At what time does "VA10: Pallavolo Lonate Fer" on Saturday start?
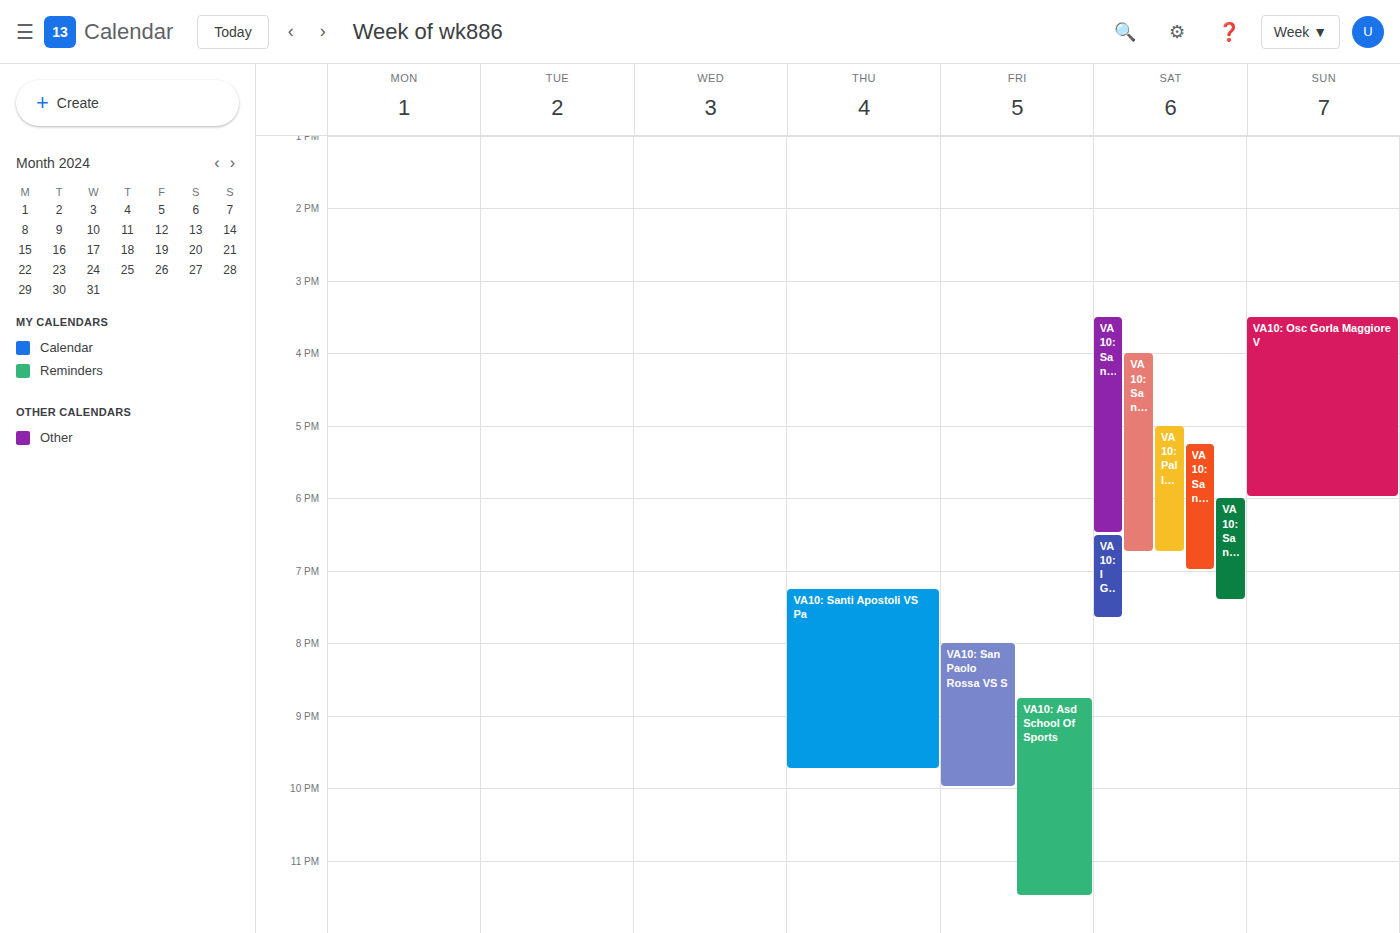
5:00 PM